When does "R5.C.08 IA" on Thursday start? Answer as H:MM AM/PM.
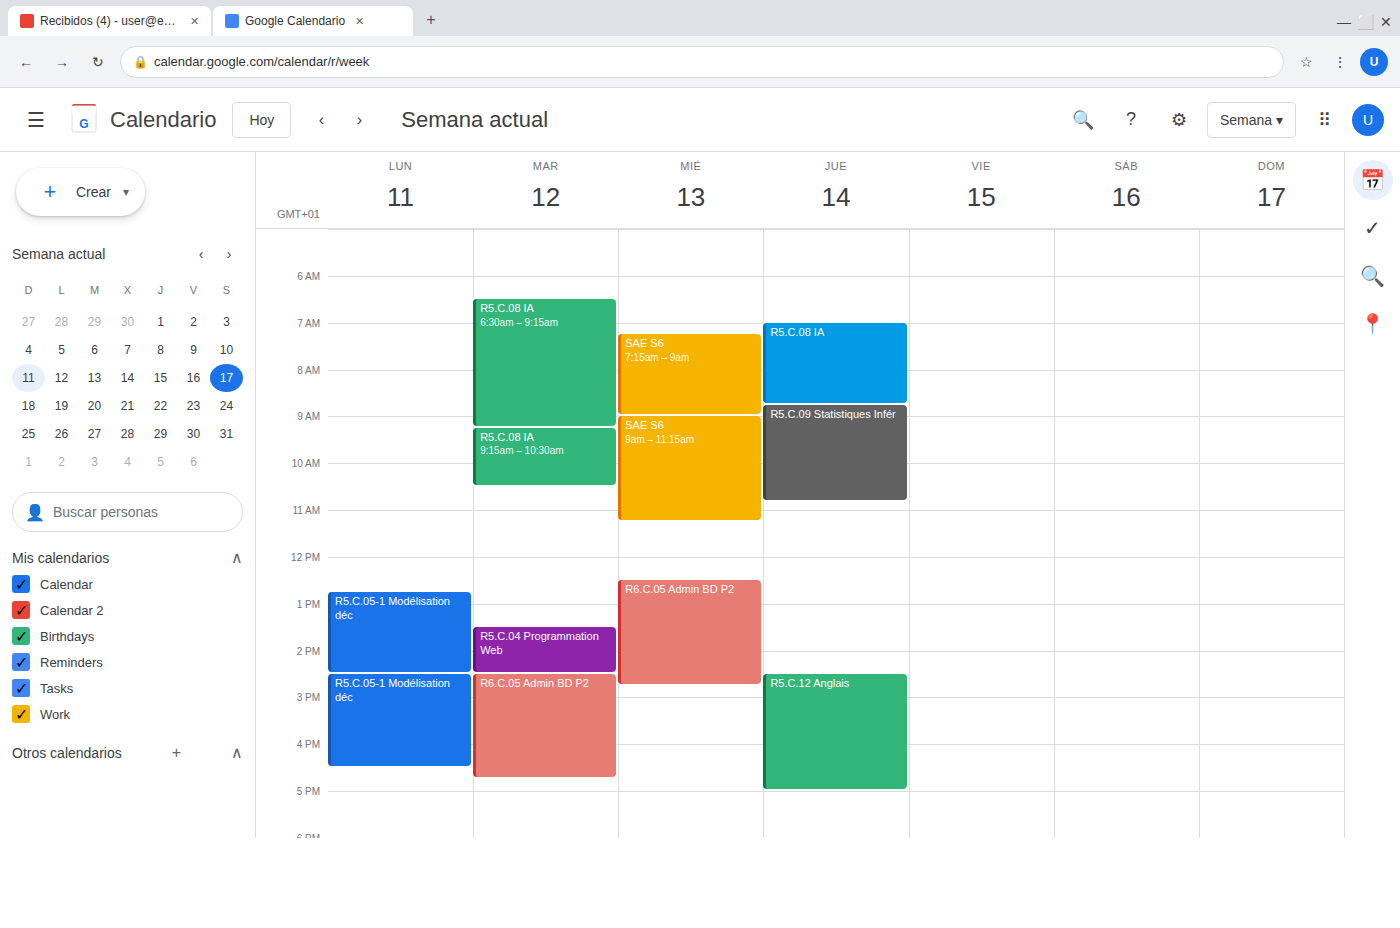
7:00 AM